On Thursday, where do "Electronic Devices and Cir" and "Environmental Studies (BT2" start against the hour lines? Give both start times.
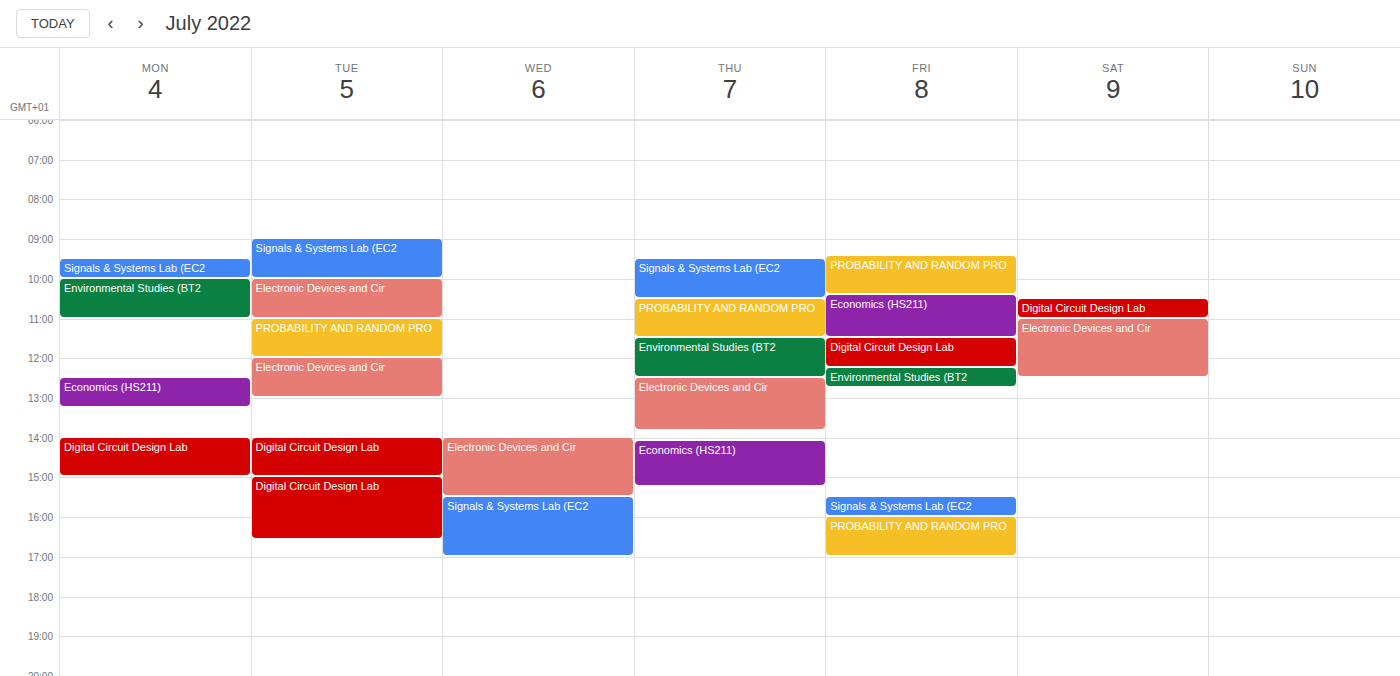
"Electronic Devices and Cir": 12:30 PM, halfway between the 12 PM and 1 PM lines. "Environmental Studies (BT2": 11:30 AM, halfway between the 11 AM and 12 PM lines.